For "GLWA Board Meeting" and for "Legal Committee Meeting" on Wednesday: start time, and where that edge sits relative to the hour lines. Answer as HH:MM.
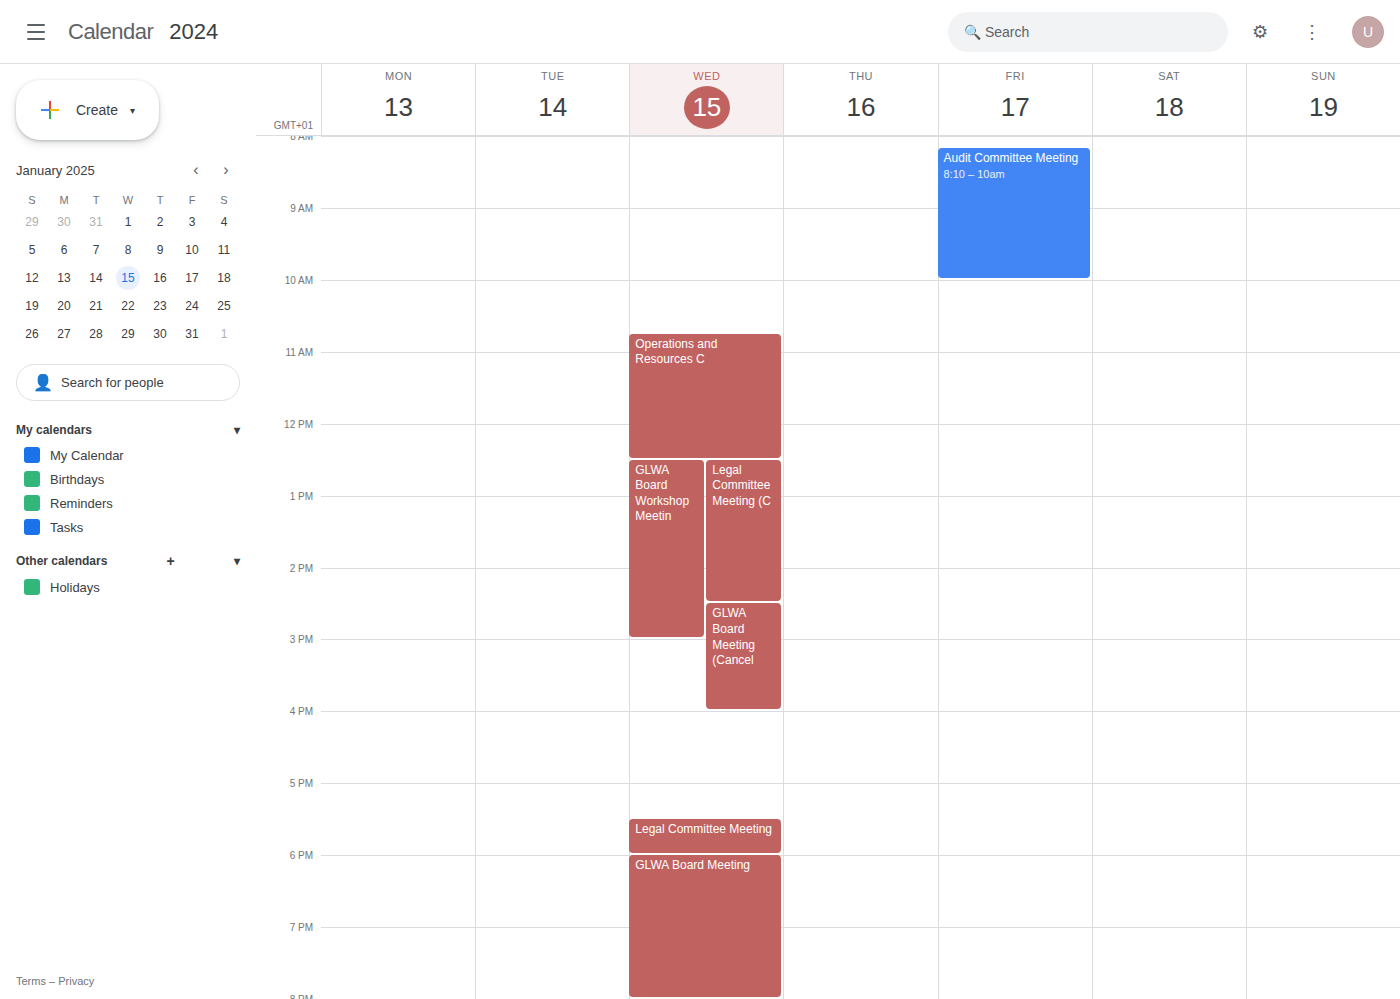
"GLWA Board Meeting": 18:00, exactly on the 18:00 line. "Legal Committee Meeting": 17:30, halfway between the 17:00 and 18:00 lines.